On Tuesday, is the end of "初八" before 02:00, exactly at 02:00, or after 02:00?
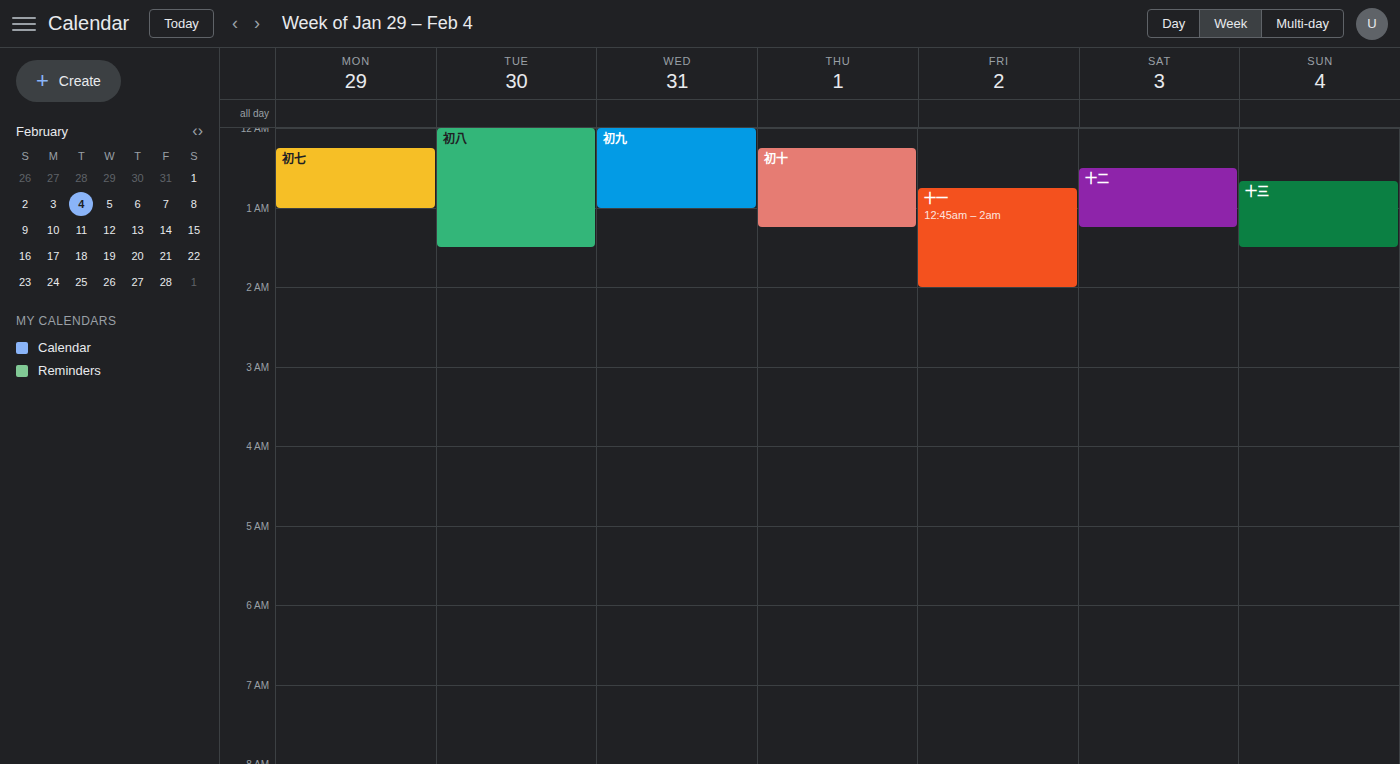
01:30 -- before 02:00, 30 minutes above the 02:00 line.